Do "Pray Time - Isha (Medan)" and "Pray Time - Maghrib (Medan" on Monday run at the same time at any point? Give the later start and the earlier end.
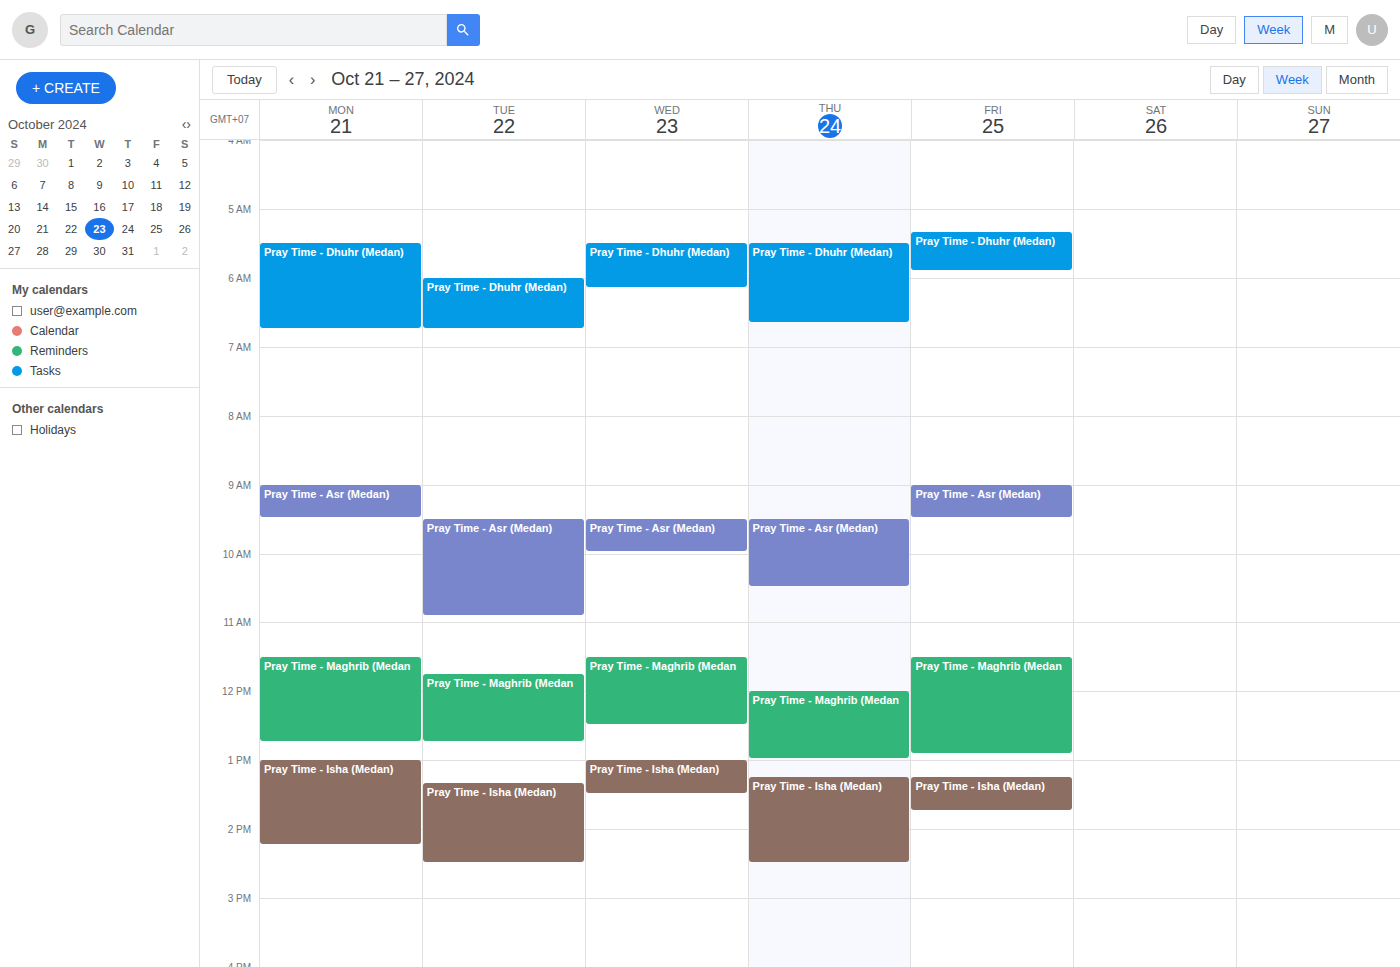
"Pray Time - Maghrib (Medan" ends at 12:45 PM and "Pray Time - Isha (Medan)" starts at 1:00 PM -- no overlap.